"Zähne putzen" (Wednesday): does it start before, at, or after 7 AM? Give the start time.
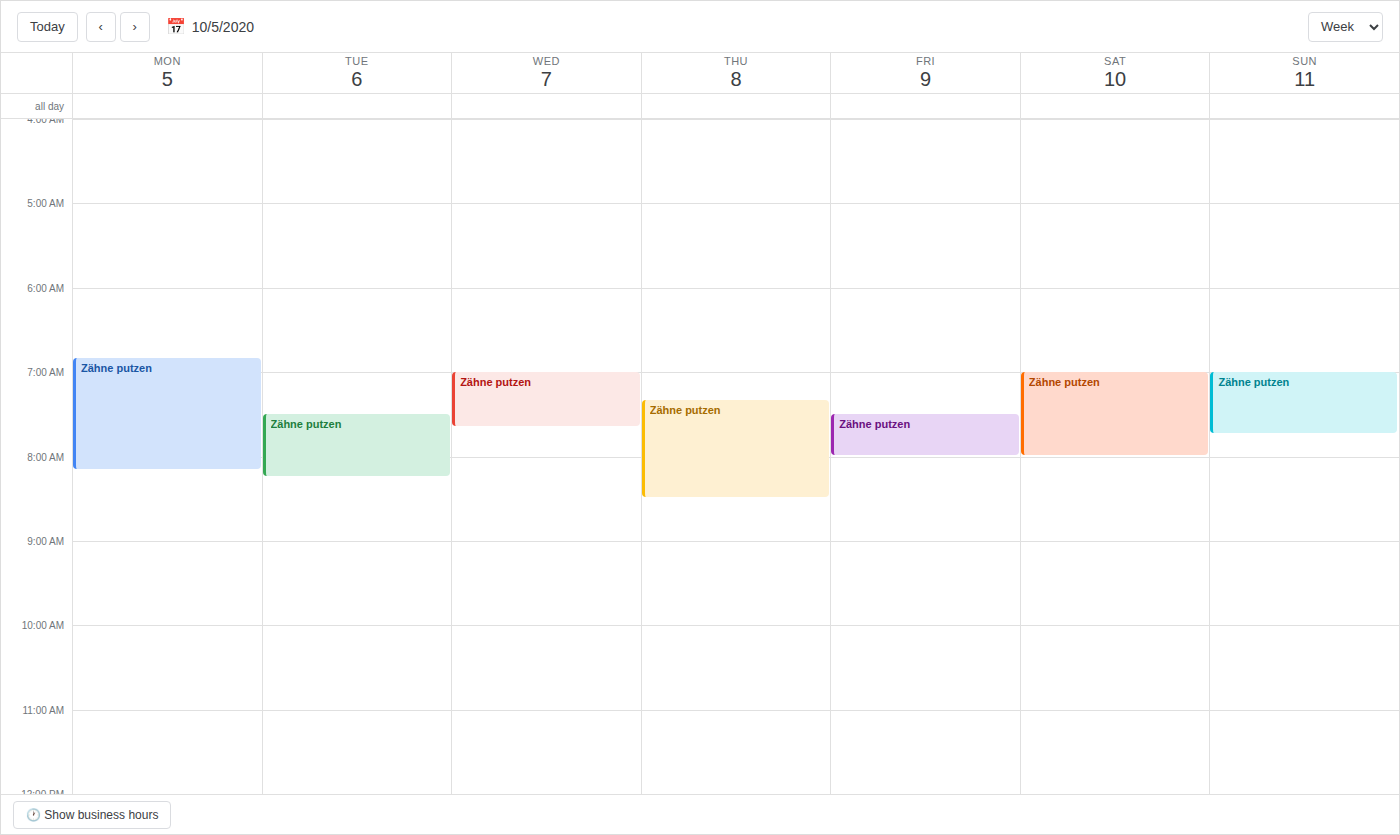
7:00 AM -- exactly at 7 AM, on the 7 AM line.